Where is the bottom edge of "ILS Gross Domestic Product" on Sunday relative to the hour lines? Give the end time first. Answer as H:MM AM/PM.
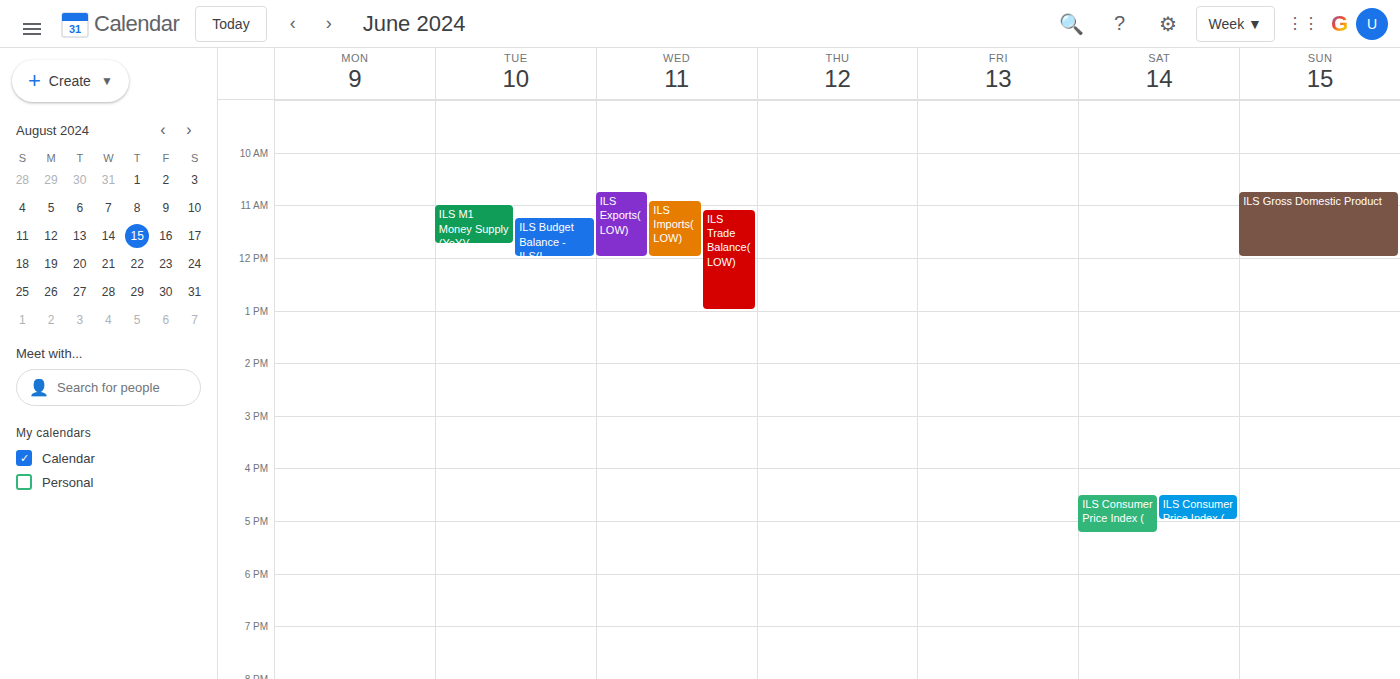
12:00 PM -- exactly on the 12 PM line.